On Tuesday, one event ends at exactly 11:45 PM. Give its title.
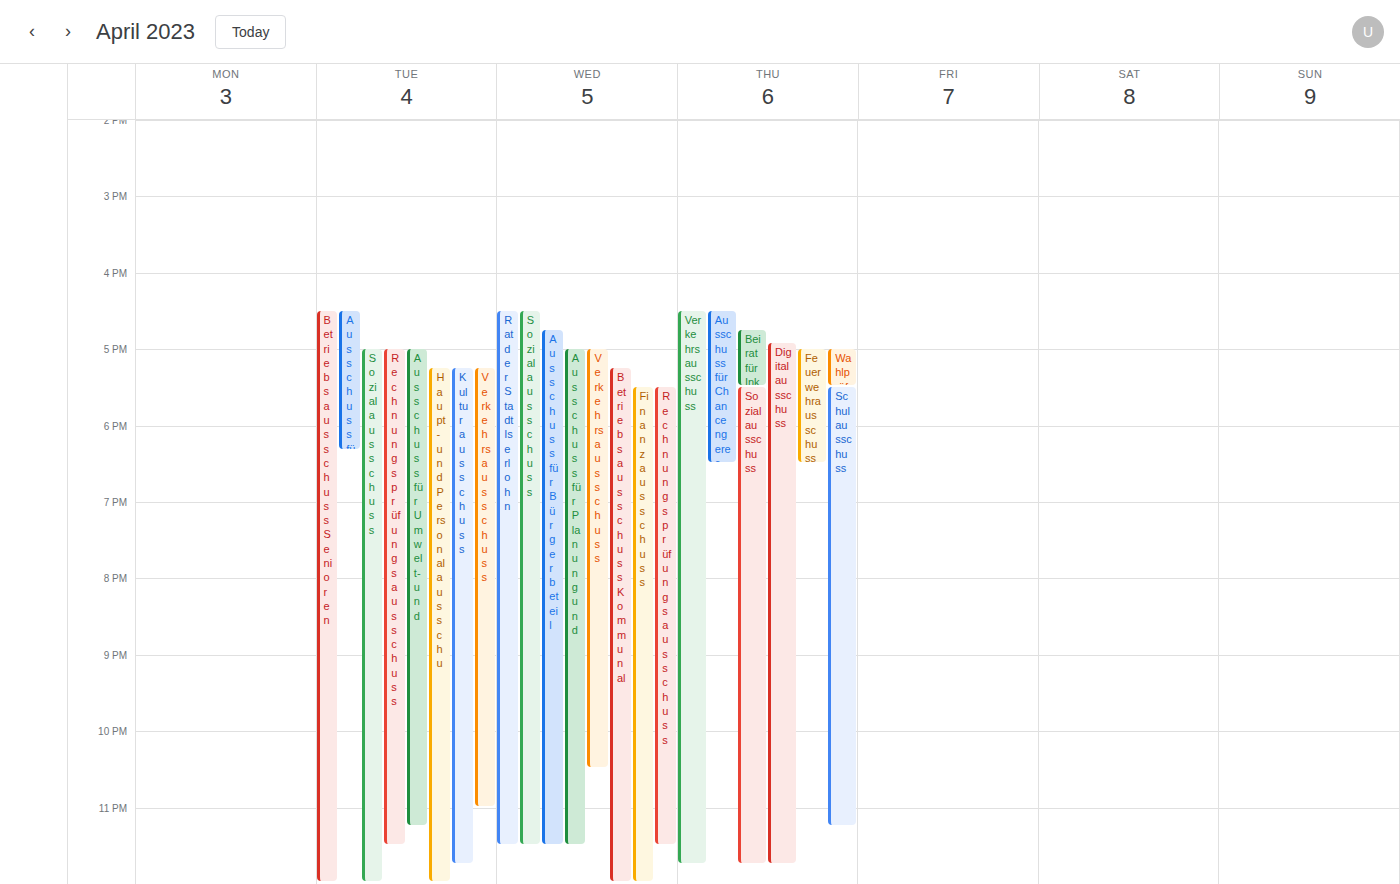
"Kulturausschuss"